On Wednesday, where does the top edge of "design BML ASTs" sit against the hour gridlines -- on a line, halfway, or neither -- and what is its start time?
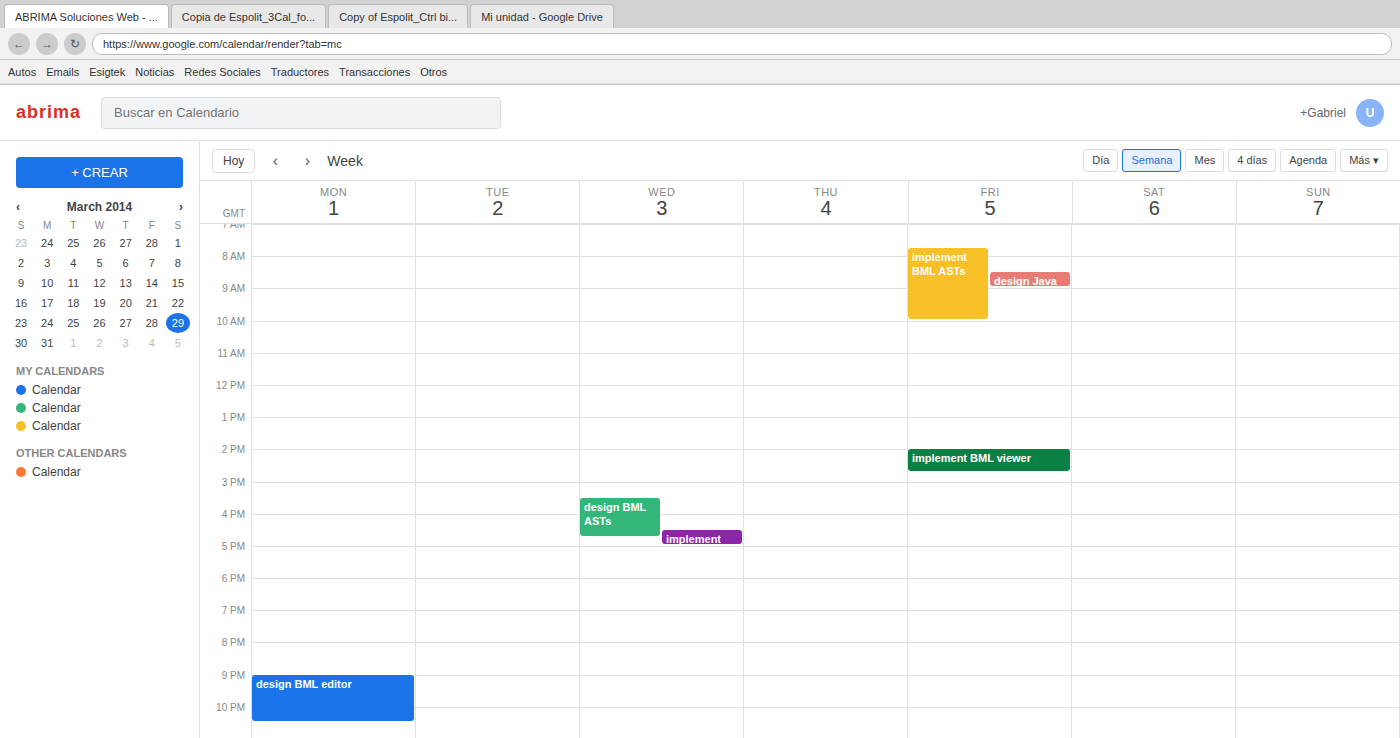
3:30 PM -- halfway between the 3 PM and 4 PM lines.